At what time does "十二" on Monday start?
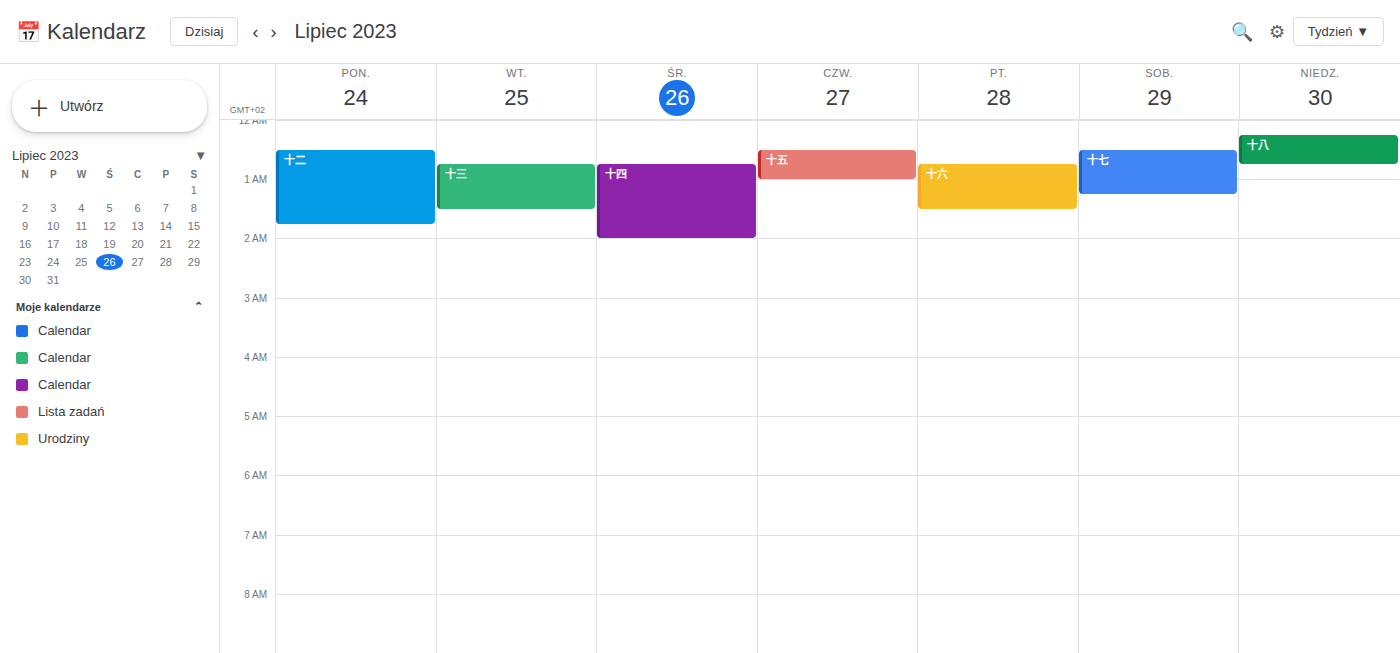
12:30 AM